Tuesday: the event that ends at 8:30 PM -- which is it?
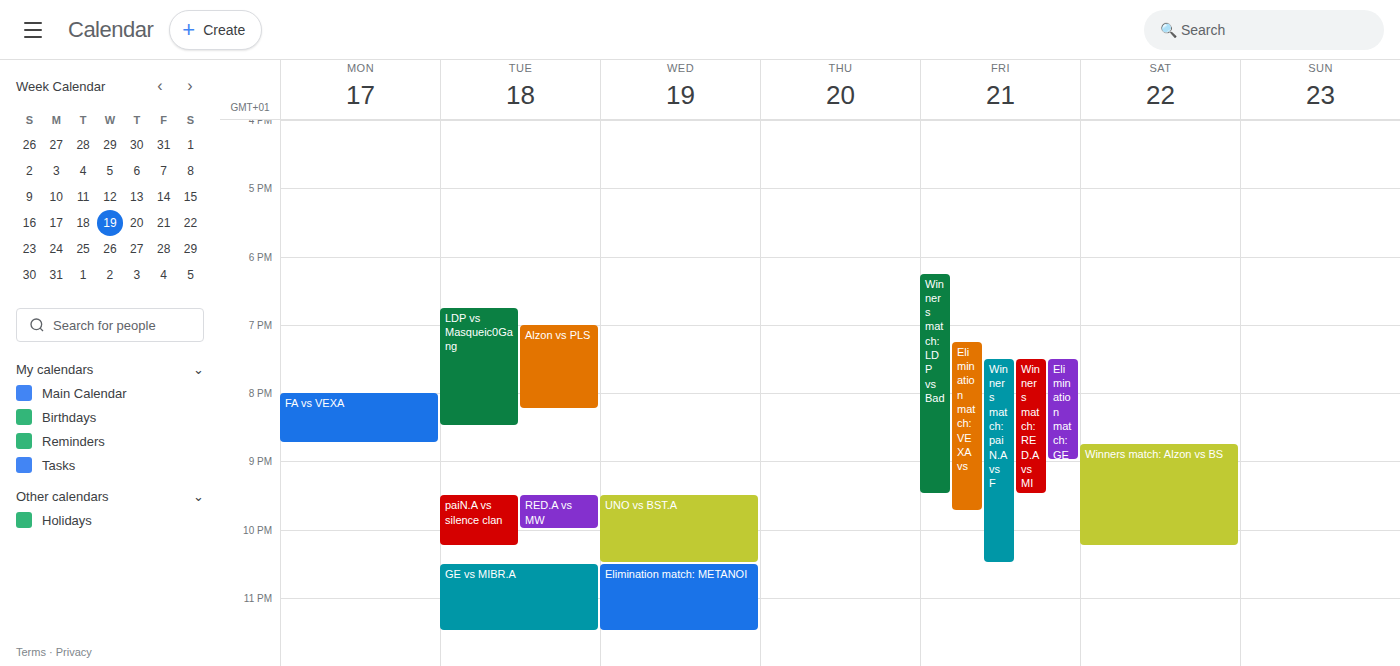
"LDP vs Masqueic0Gang"